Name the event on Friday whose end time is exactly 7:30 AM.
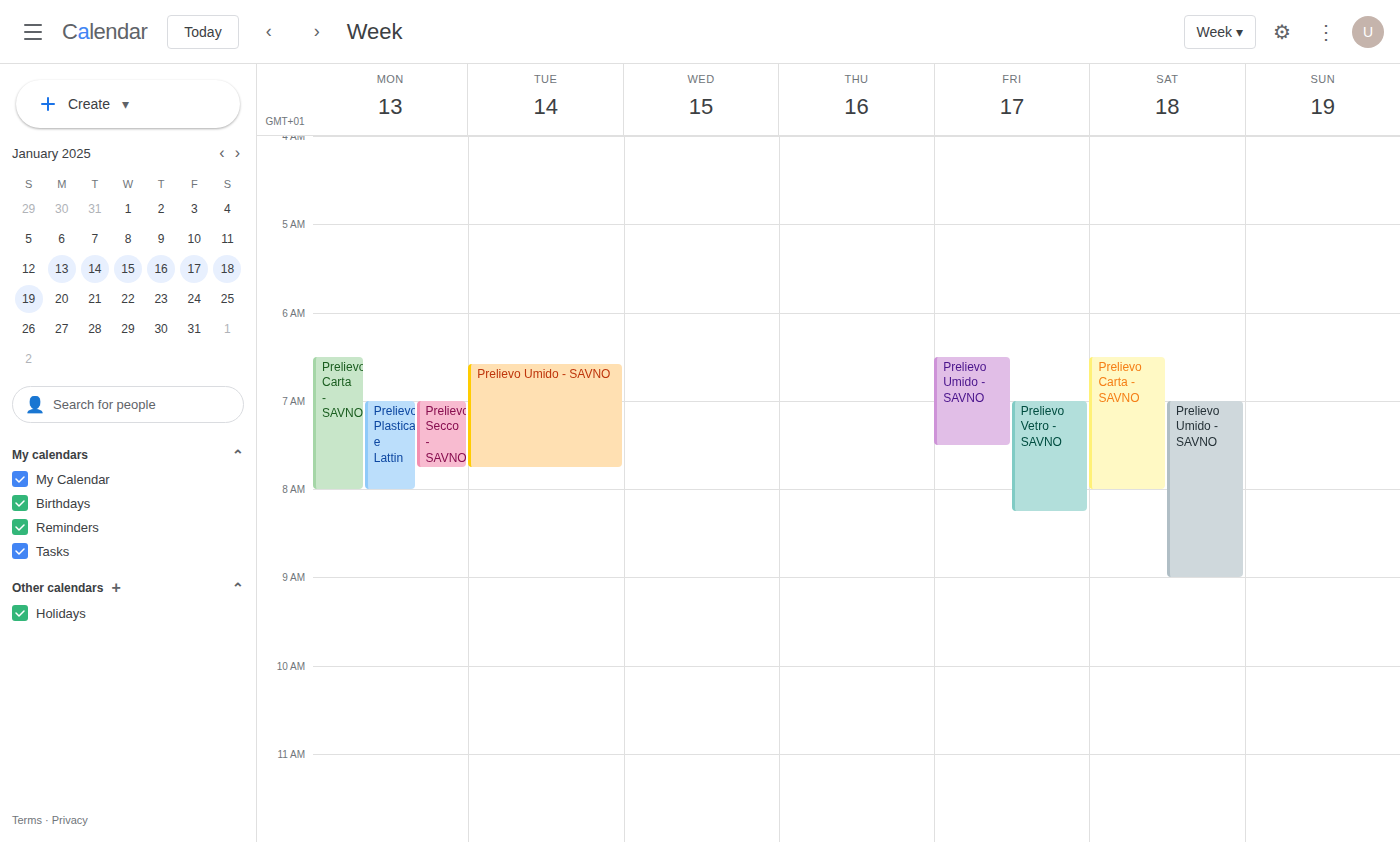
"Prelievo Umido - SAVNO"